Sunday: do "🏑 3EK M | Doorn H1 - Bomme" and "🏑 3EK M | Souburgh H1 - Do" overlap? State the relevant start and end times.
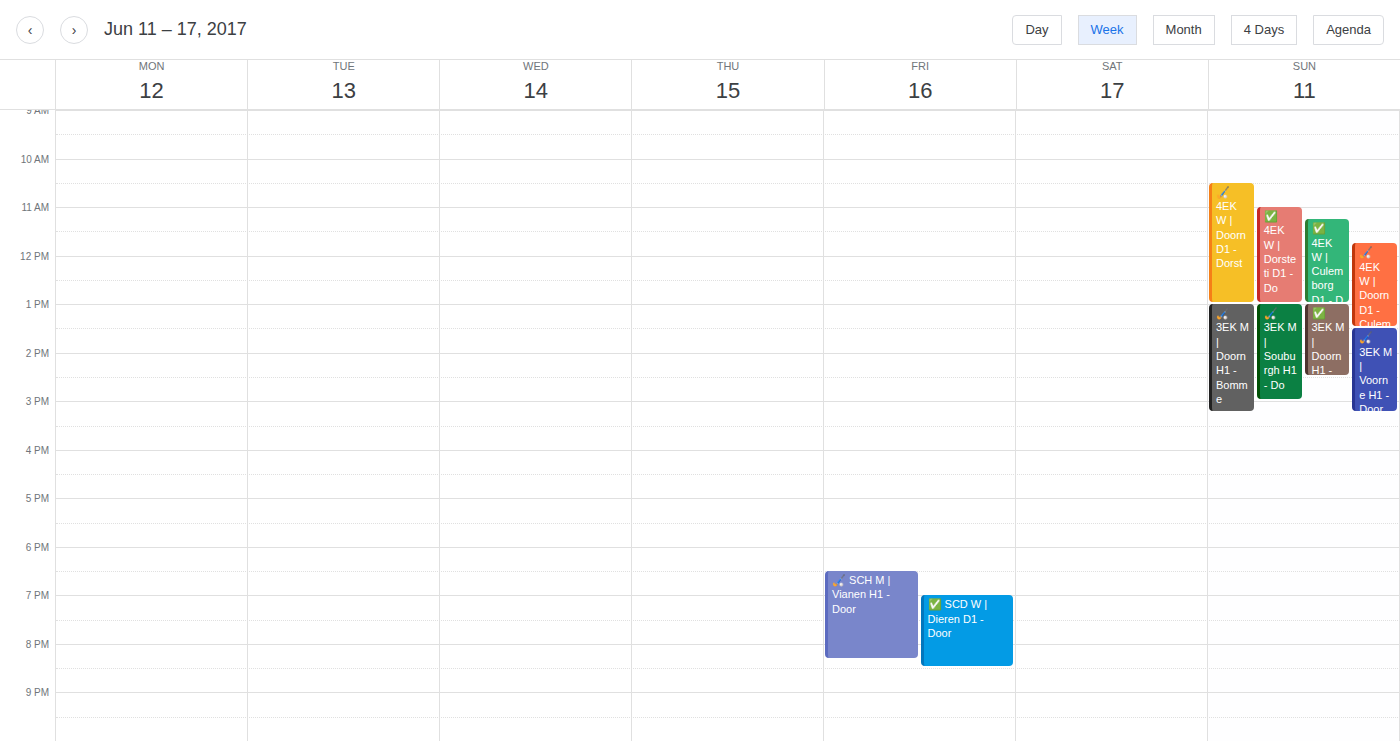
"🏑 3EK M | Doorn H1 - Bomme" starts at 1:00 PM, before "🏑 3EK M | Souburgh H1 - Do" ends at 3:00 PM -- they overlap.